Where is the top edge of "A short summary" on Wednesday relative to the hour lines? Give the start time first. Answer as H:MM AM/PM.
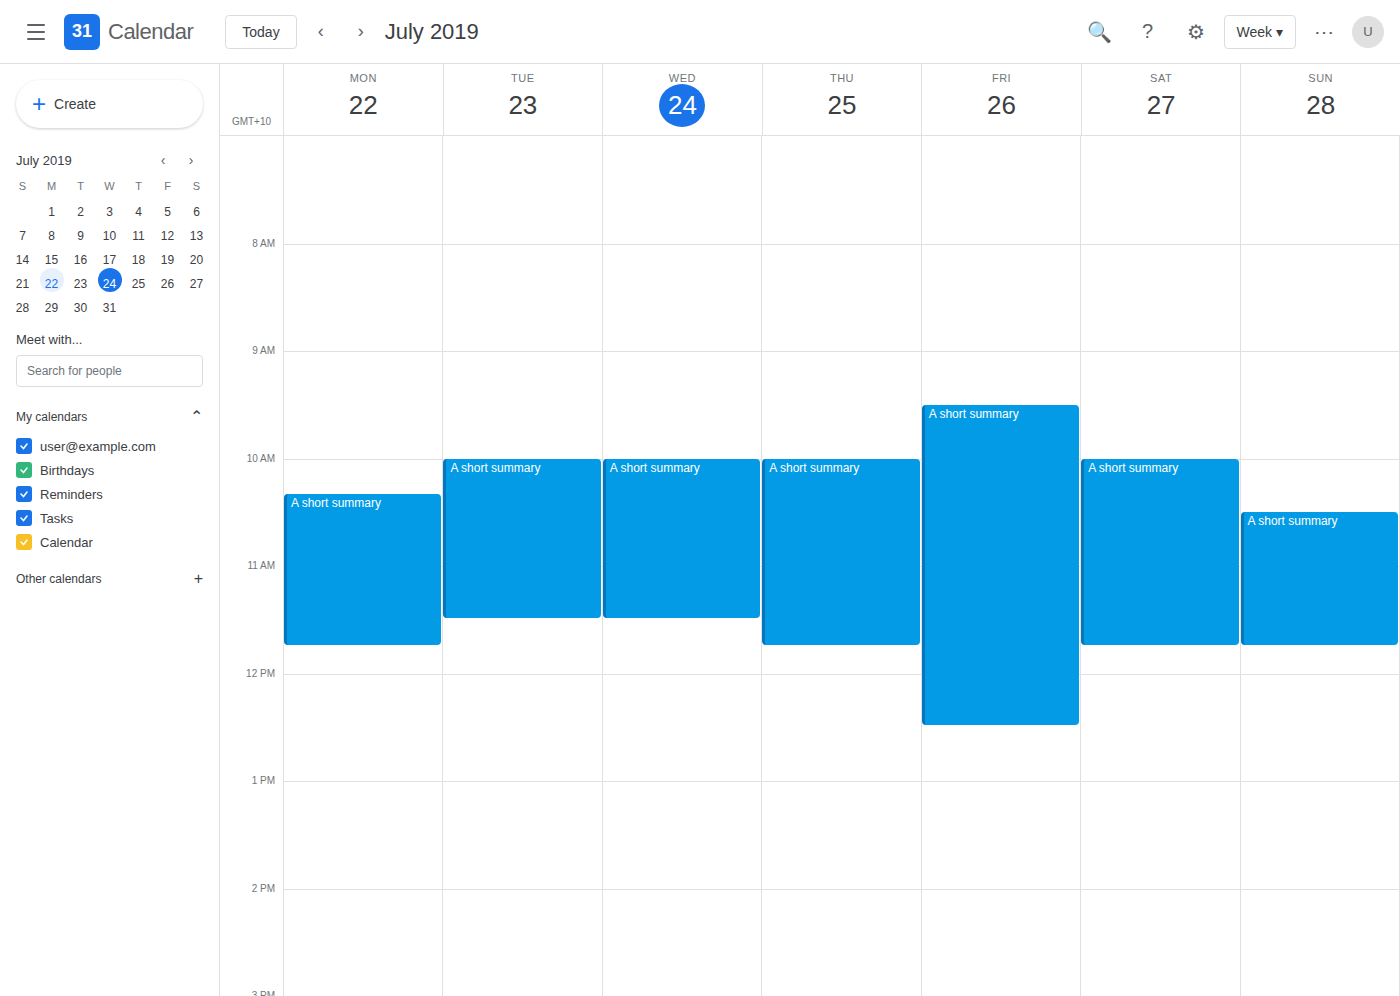
10:00 AM -- exactly on the 10 AM line.